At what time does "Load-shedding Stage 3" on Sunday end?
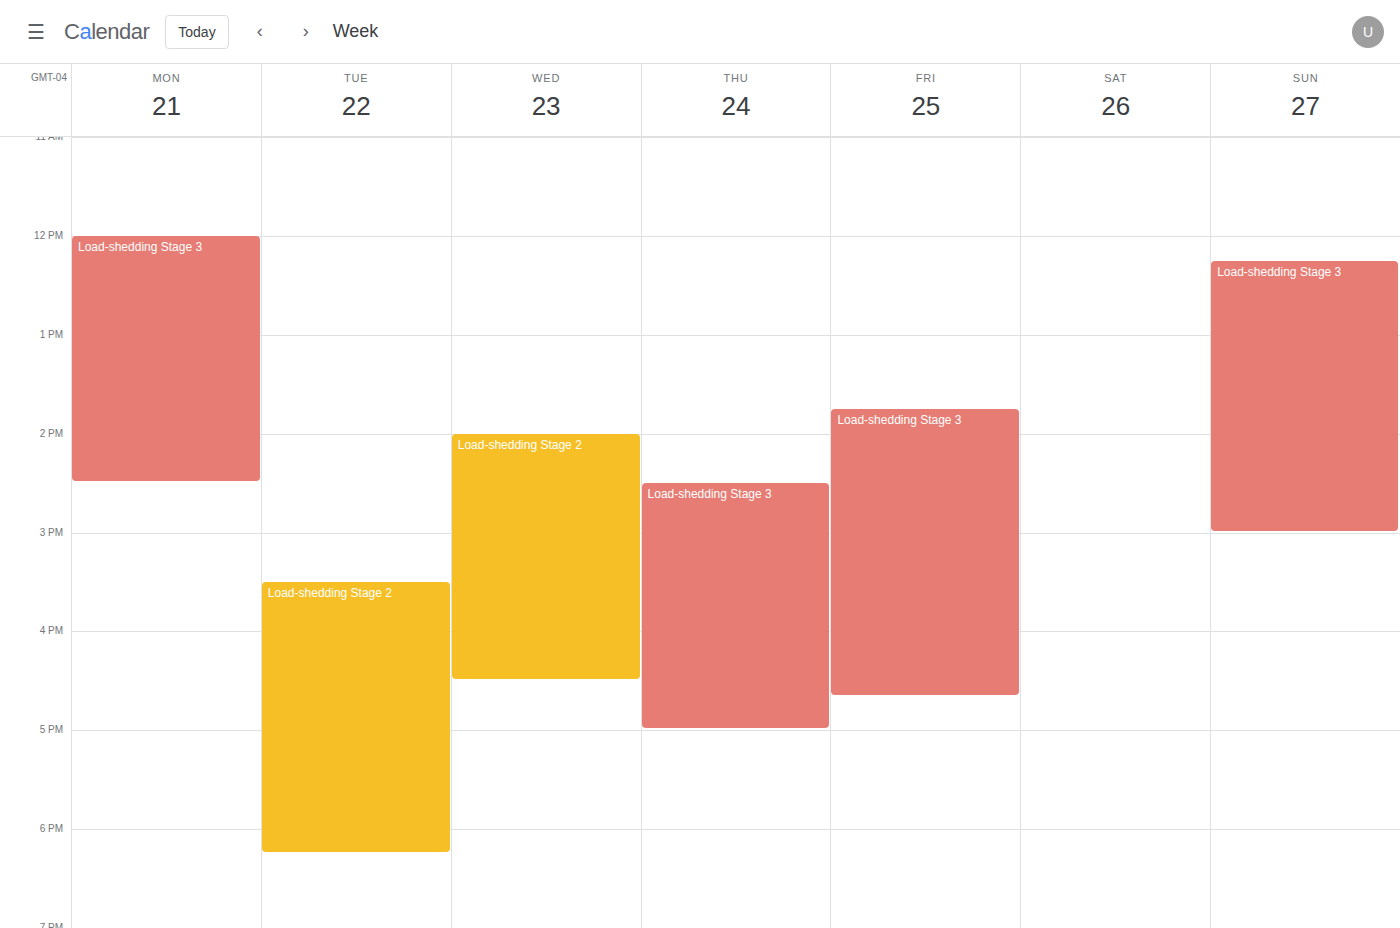
3:00 PM